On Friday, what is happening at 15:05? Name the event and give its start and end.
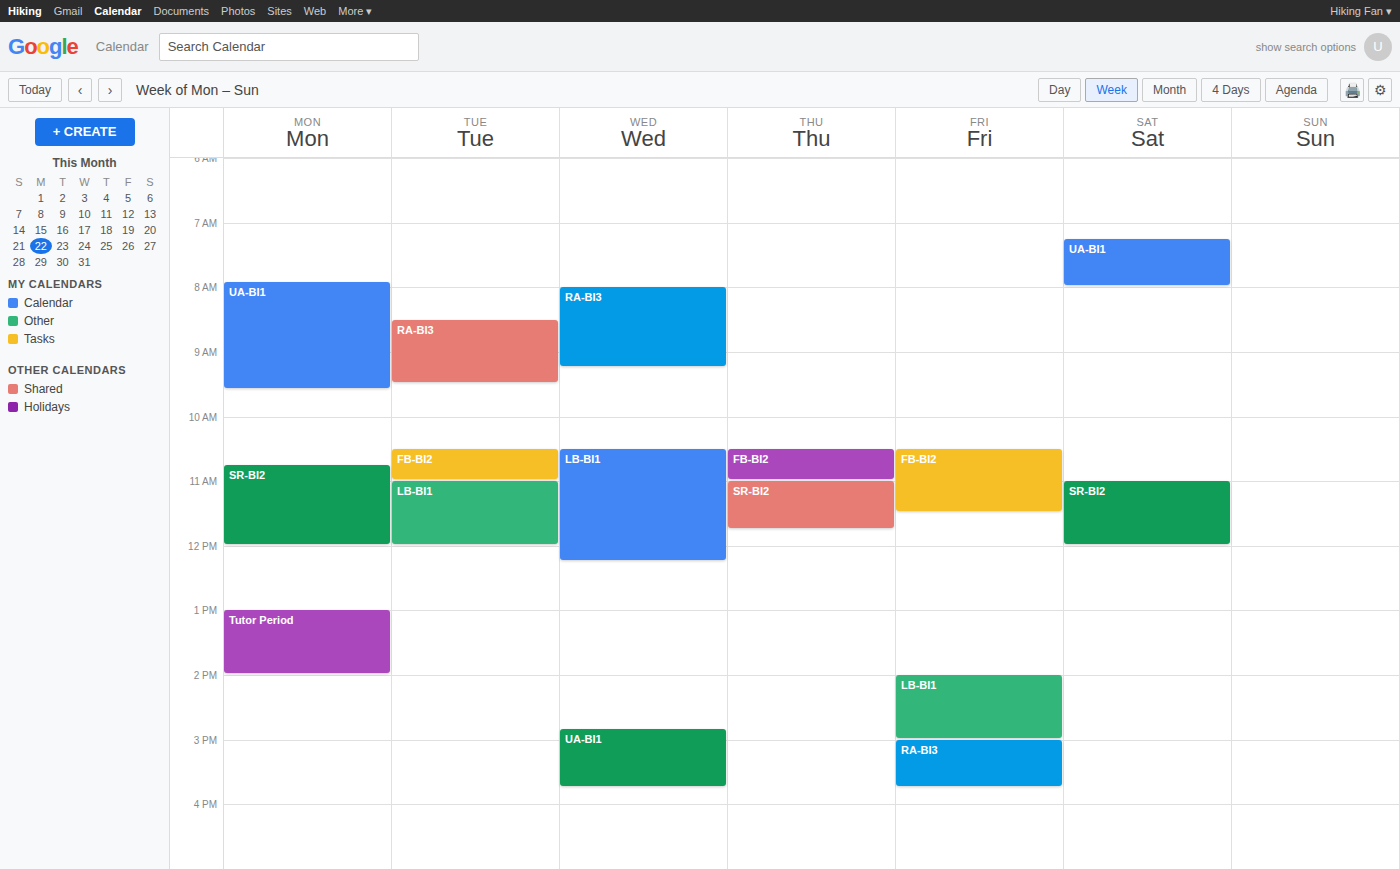
"RA-BI3", 15:00 to 15:45